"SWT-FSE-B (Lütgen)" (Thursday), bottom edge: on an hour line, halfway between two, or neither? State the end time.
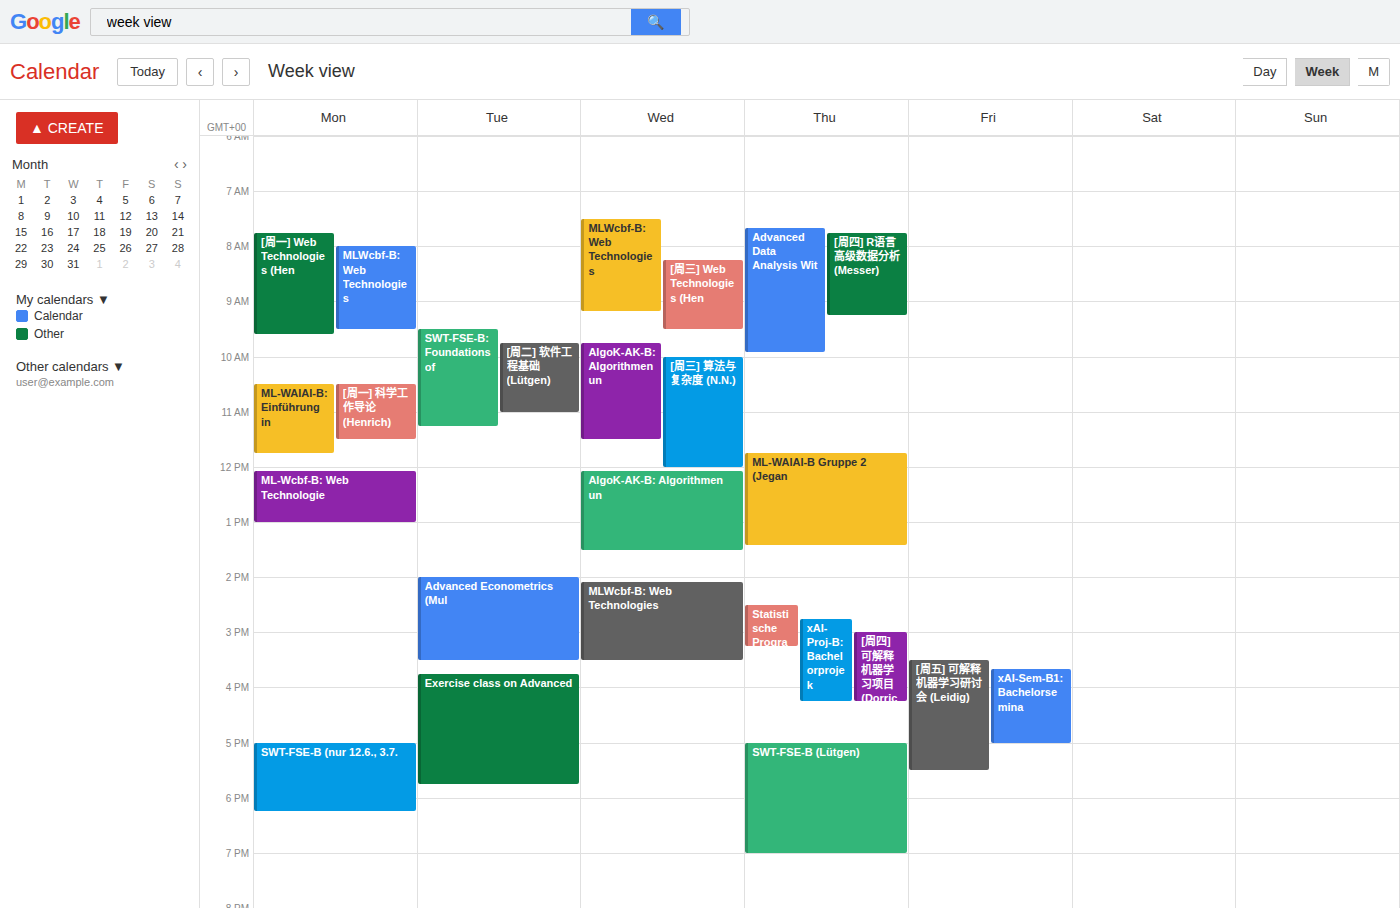
7:00 PM -- exactly on the 7 PM line.